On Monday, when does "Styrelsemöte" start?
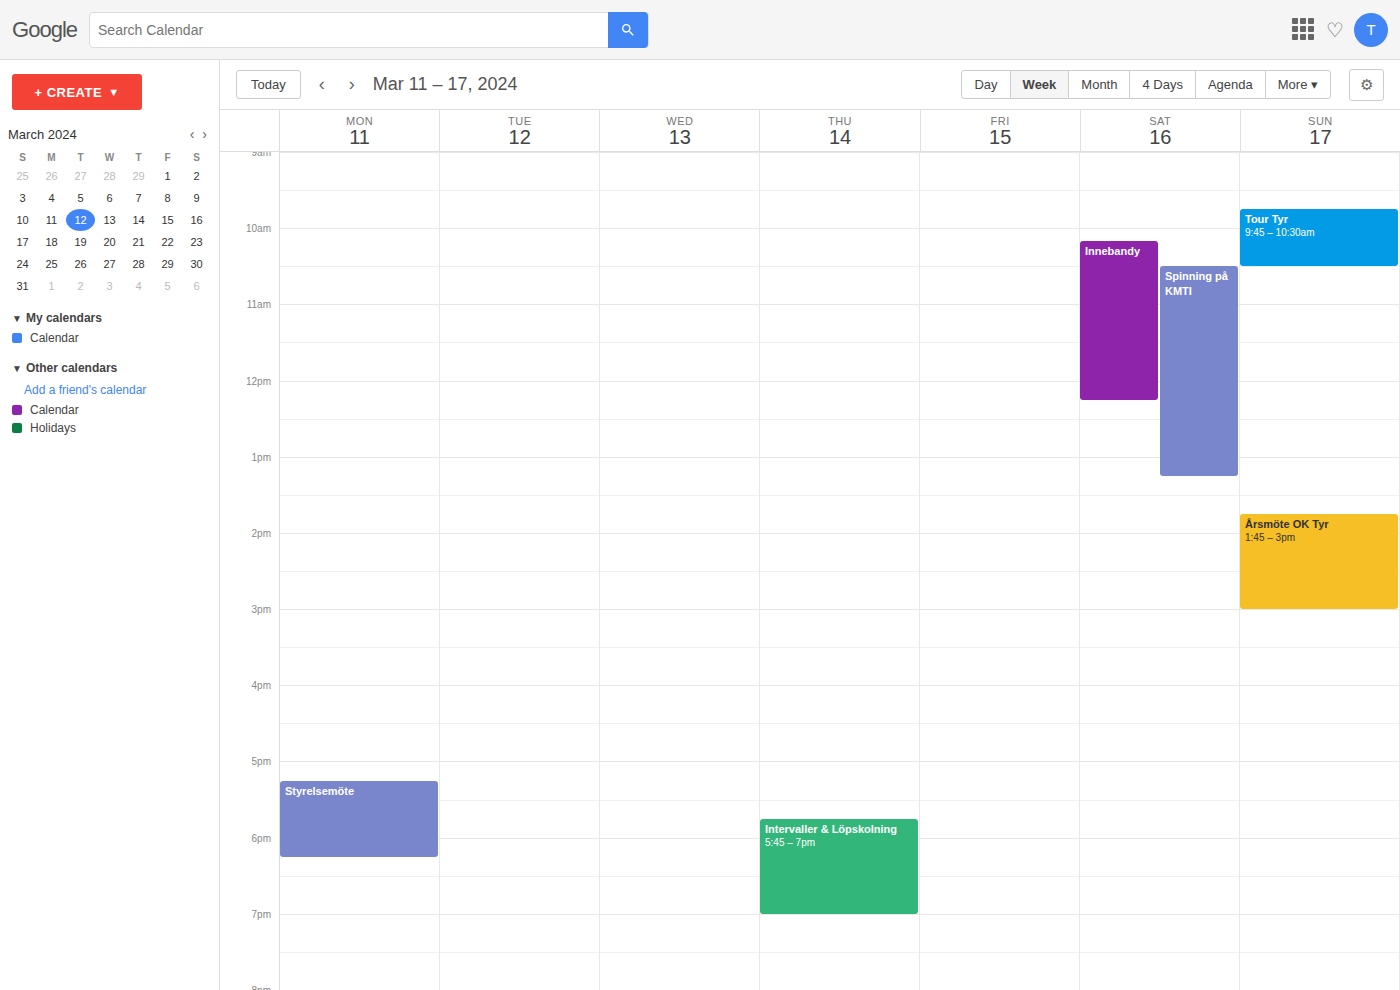
5:15 PM